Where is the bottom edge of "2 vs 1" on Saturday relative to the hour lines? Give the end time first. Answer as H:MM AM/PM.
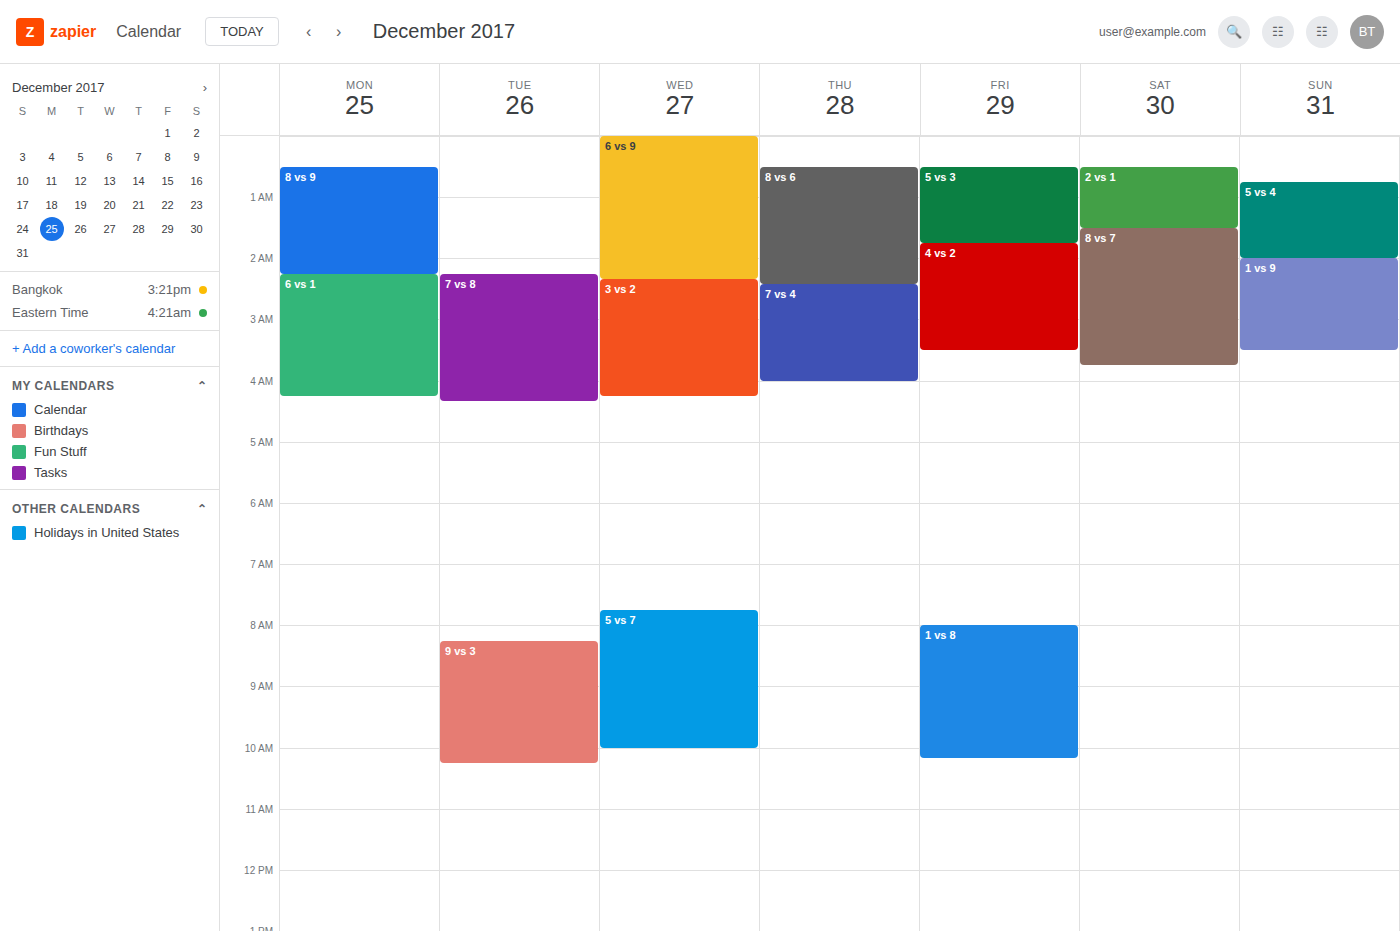
1:30 AM -- halfway between the 1 AM and 2 AM lines.